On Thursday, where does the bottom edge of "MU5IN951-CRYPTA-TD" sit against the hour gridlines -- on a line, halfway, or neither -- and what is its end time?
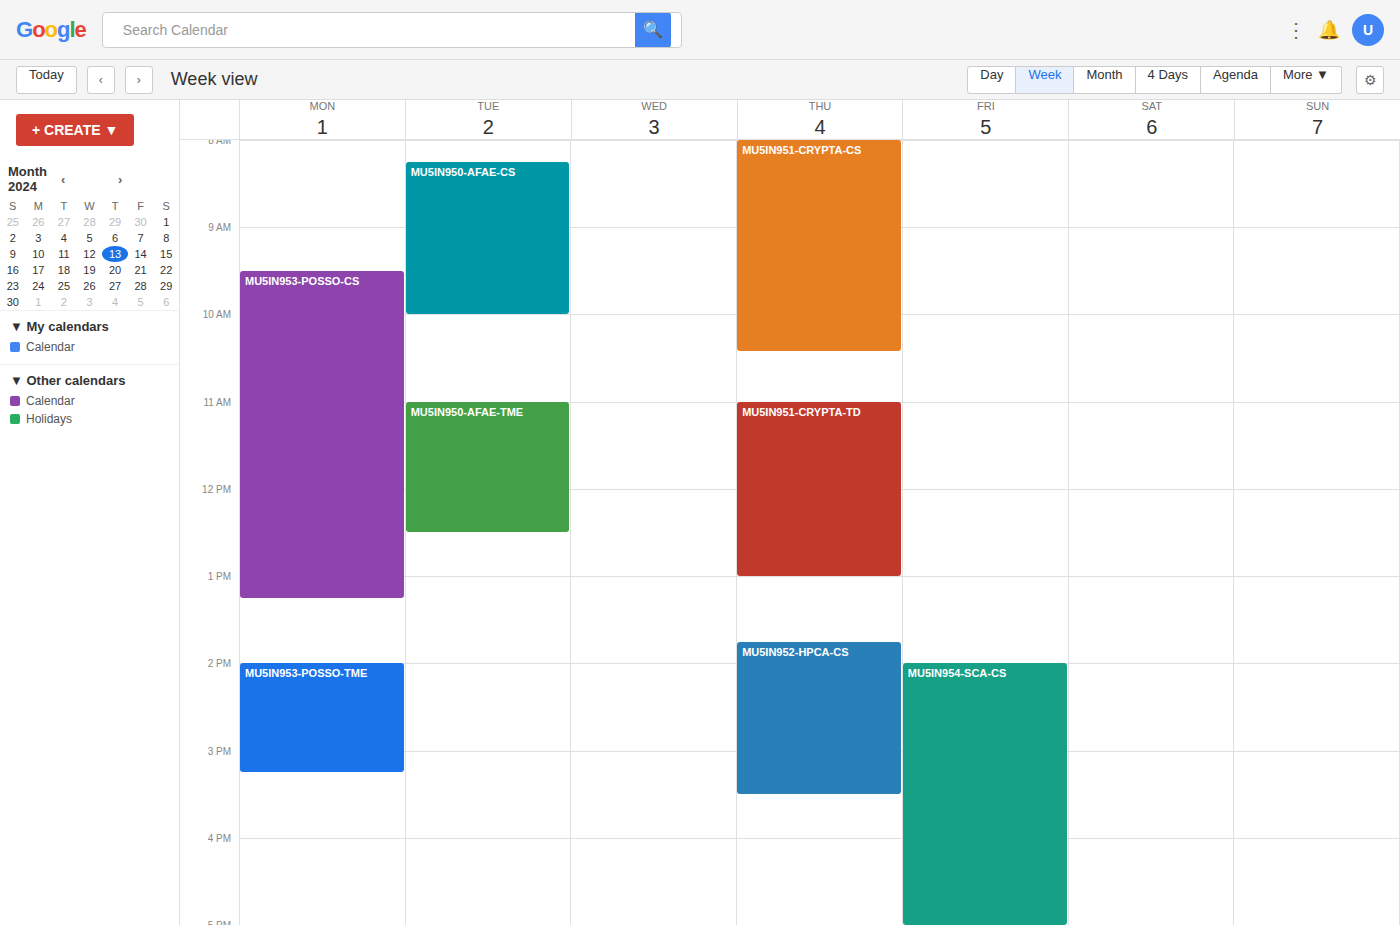
1:00 PM -- exactly on the 1 PM line.